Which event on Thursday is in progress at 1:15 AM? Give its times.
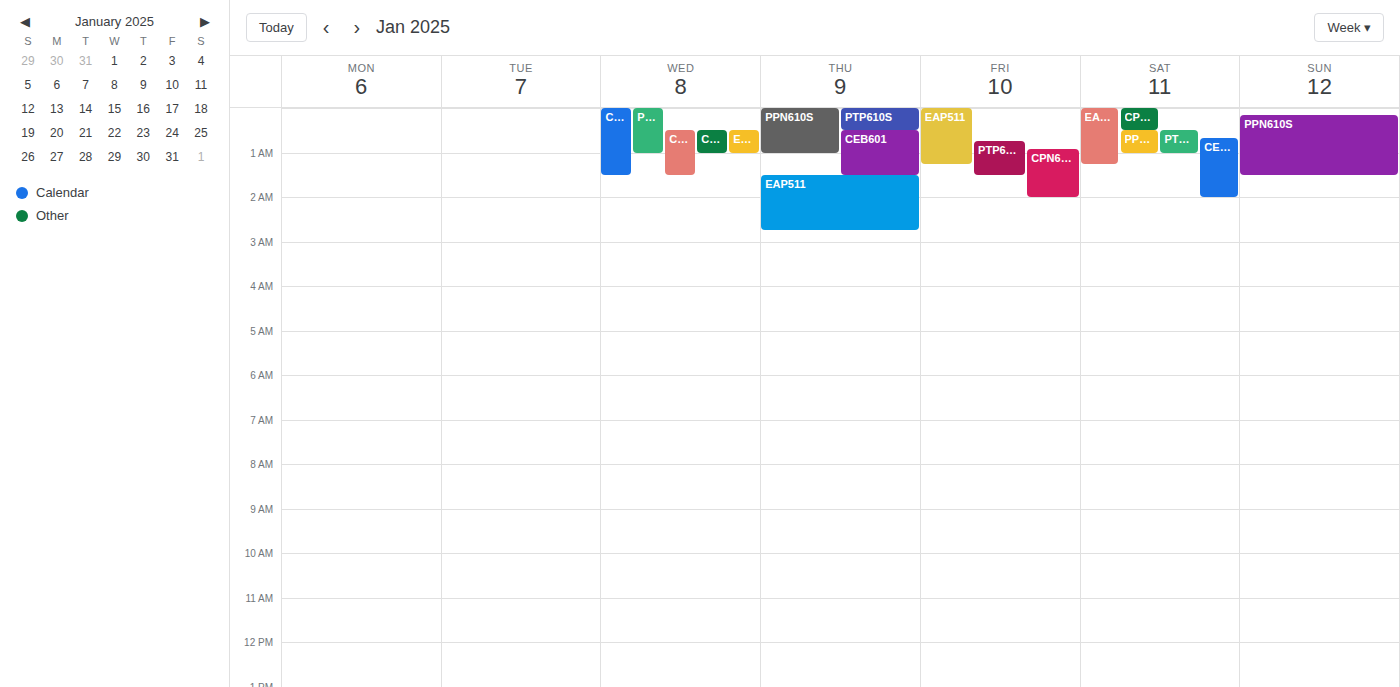
"CEB601", 12:30 AM to 1:30 AM